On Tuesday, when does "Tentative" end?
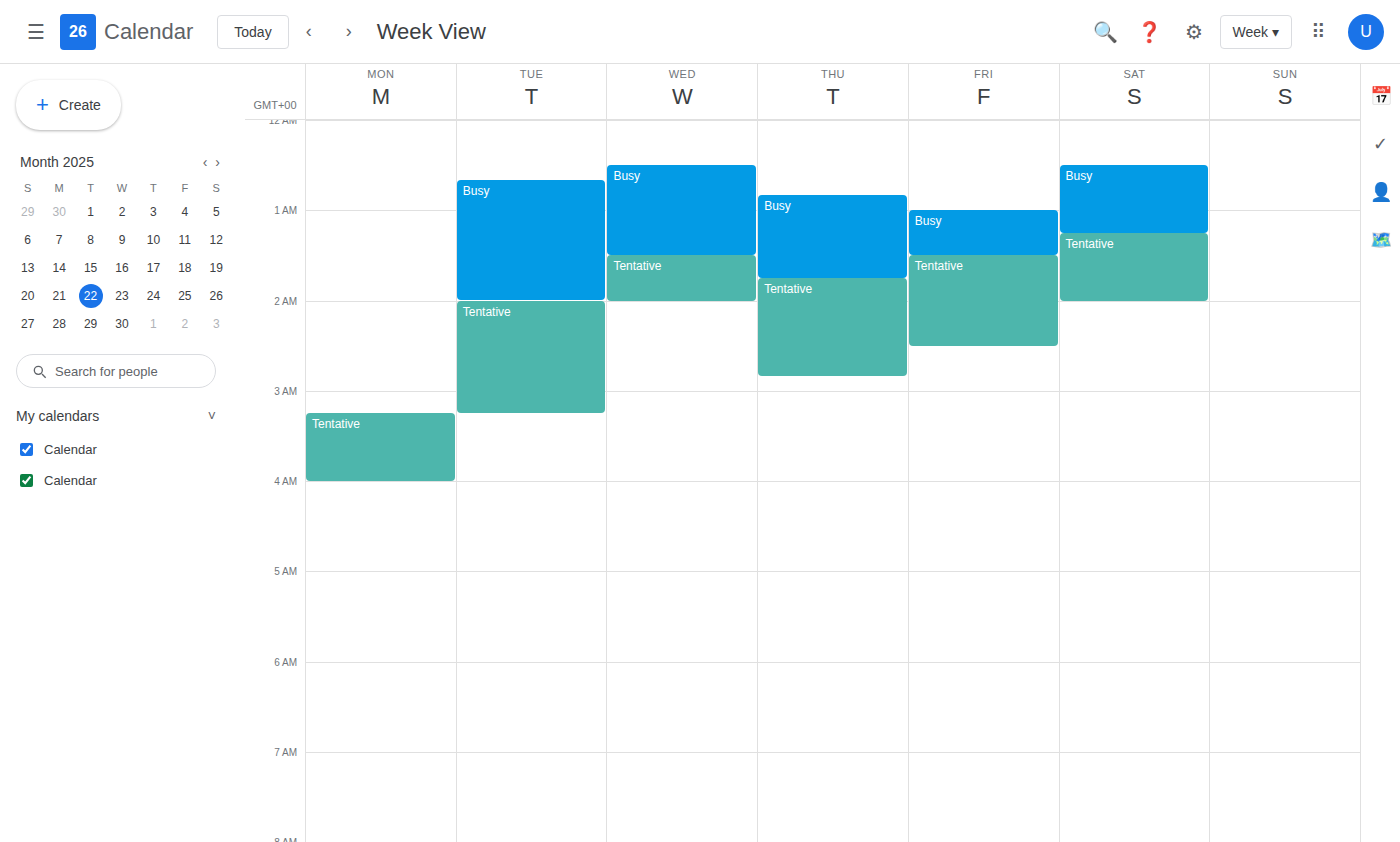
03:15